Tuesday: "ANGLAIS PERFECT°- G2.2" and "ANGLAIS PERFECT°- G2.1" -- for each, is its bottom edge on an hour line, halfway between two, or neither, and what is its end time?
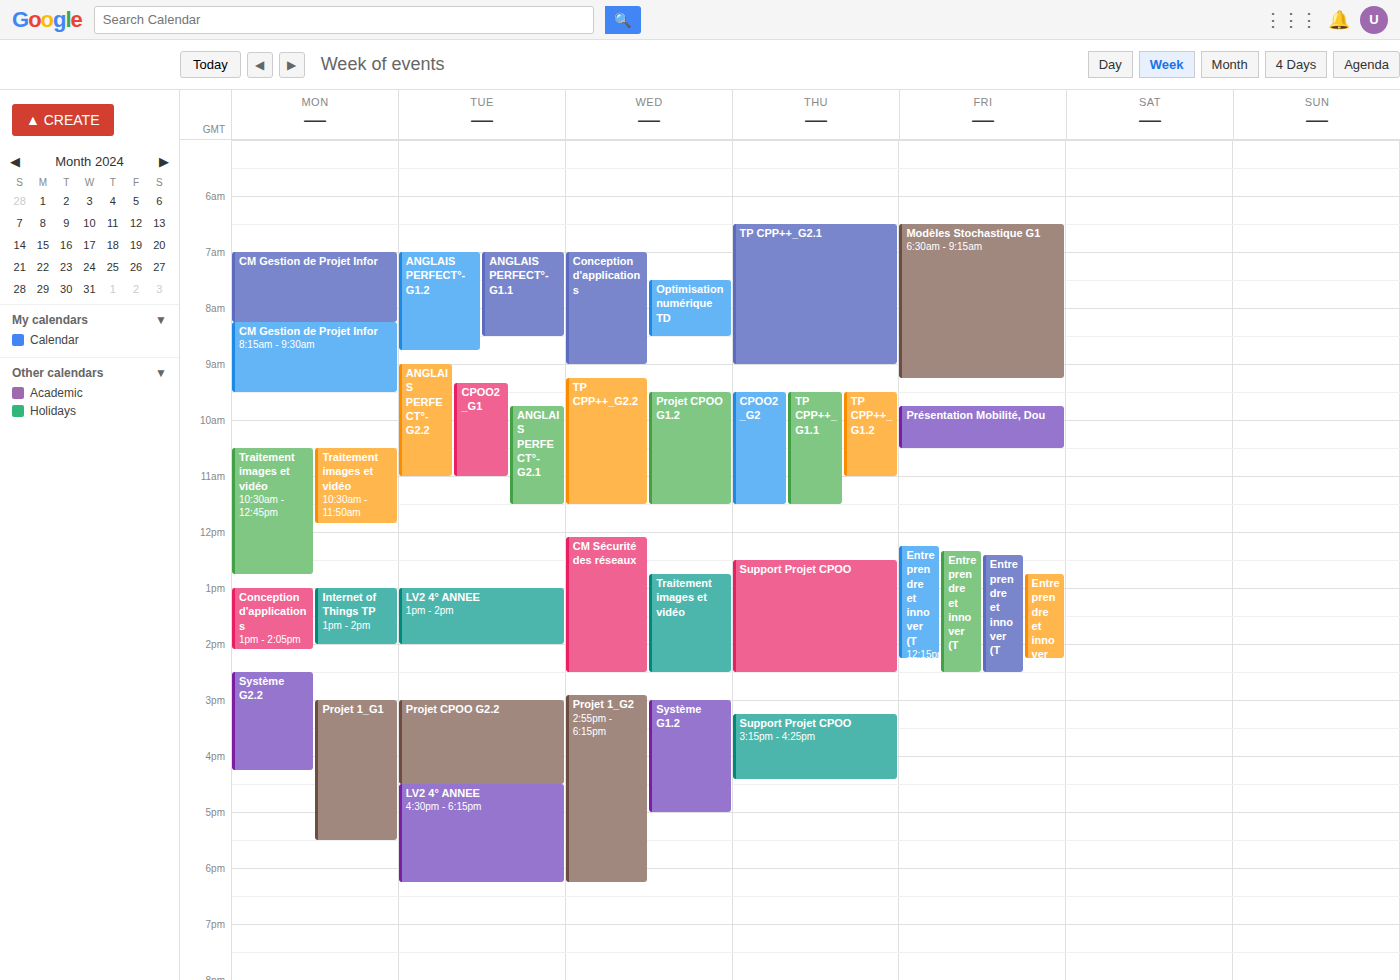
"ANGLAIS PERFECT°- G2.2": 11:00 AM, exactly on the 11 AM line. "ANGLAIS PERFECT°- G2.1": 11:30 AM, halfway between the 11 AM and 12 PM lines.